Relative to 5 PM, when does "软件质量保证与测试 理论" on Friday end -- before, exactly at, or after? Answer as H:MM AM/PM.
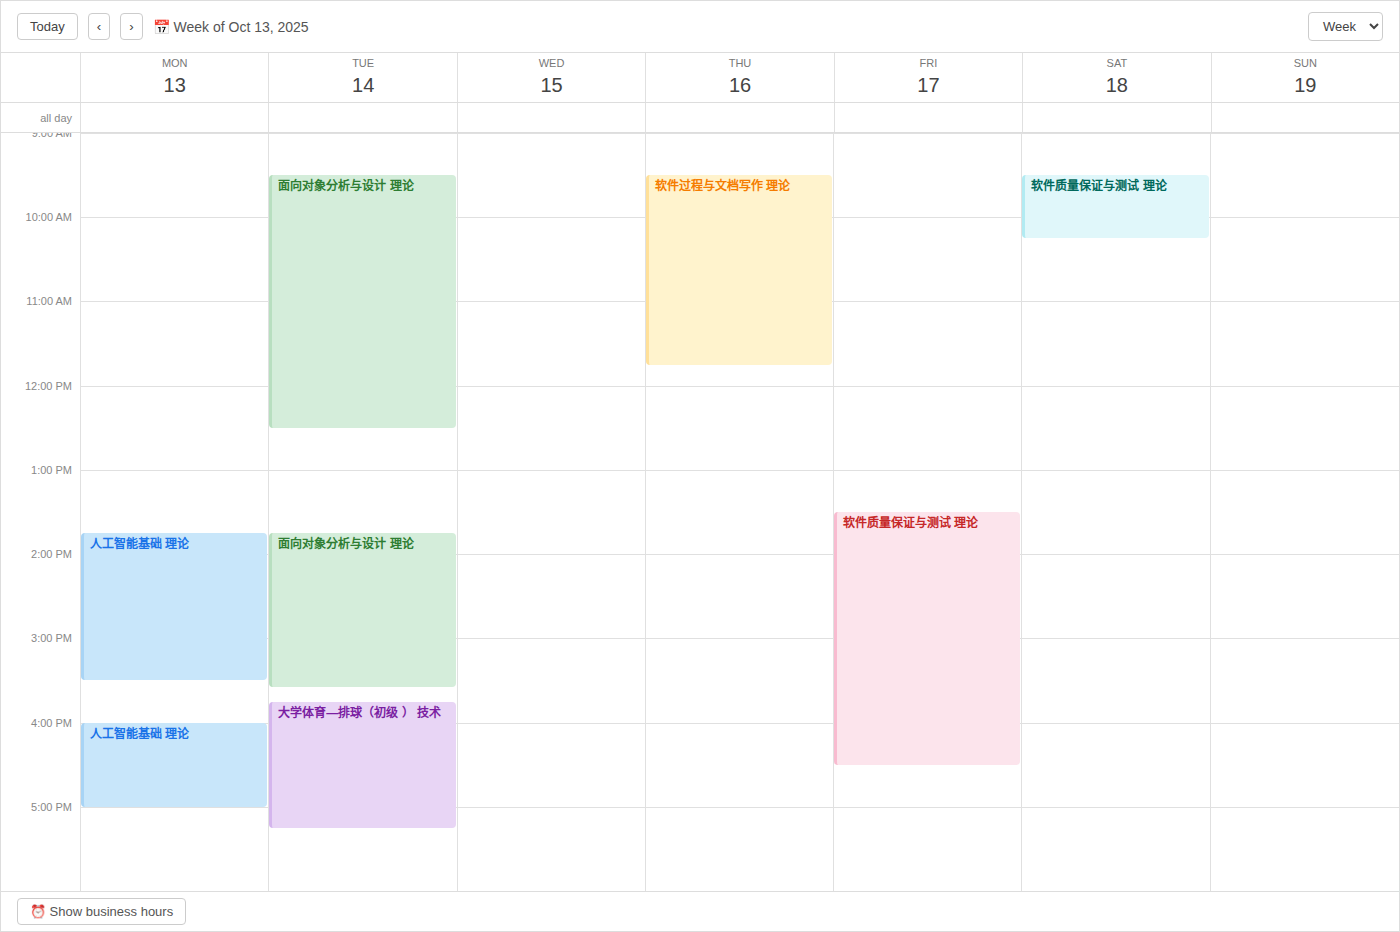
4:30 PM -- before 5 PM, 30 minutes above the 5 PM line.